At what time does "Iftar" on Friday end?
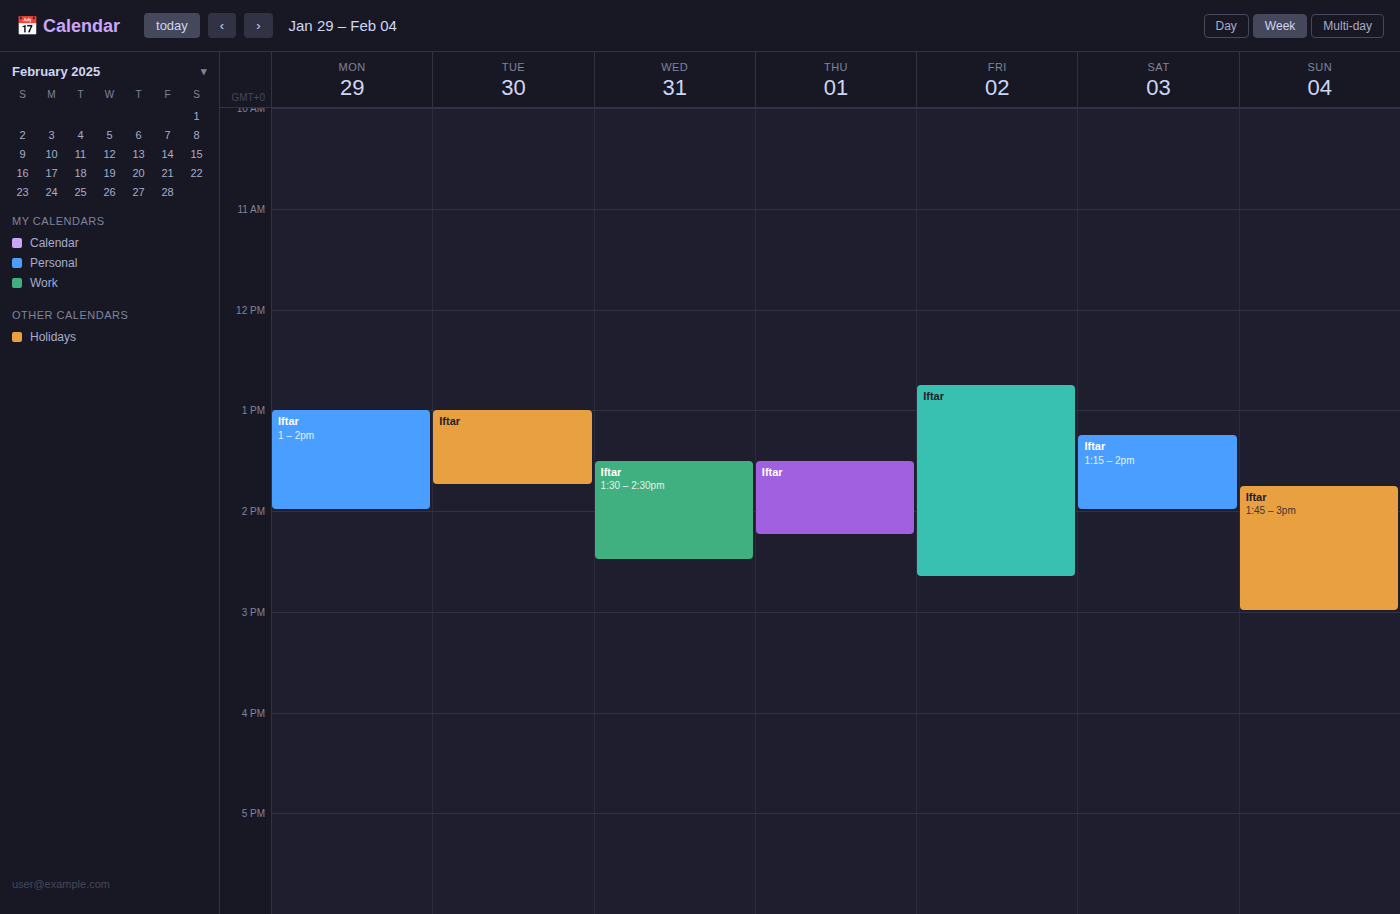
2:40 PM